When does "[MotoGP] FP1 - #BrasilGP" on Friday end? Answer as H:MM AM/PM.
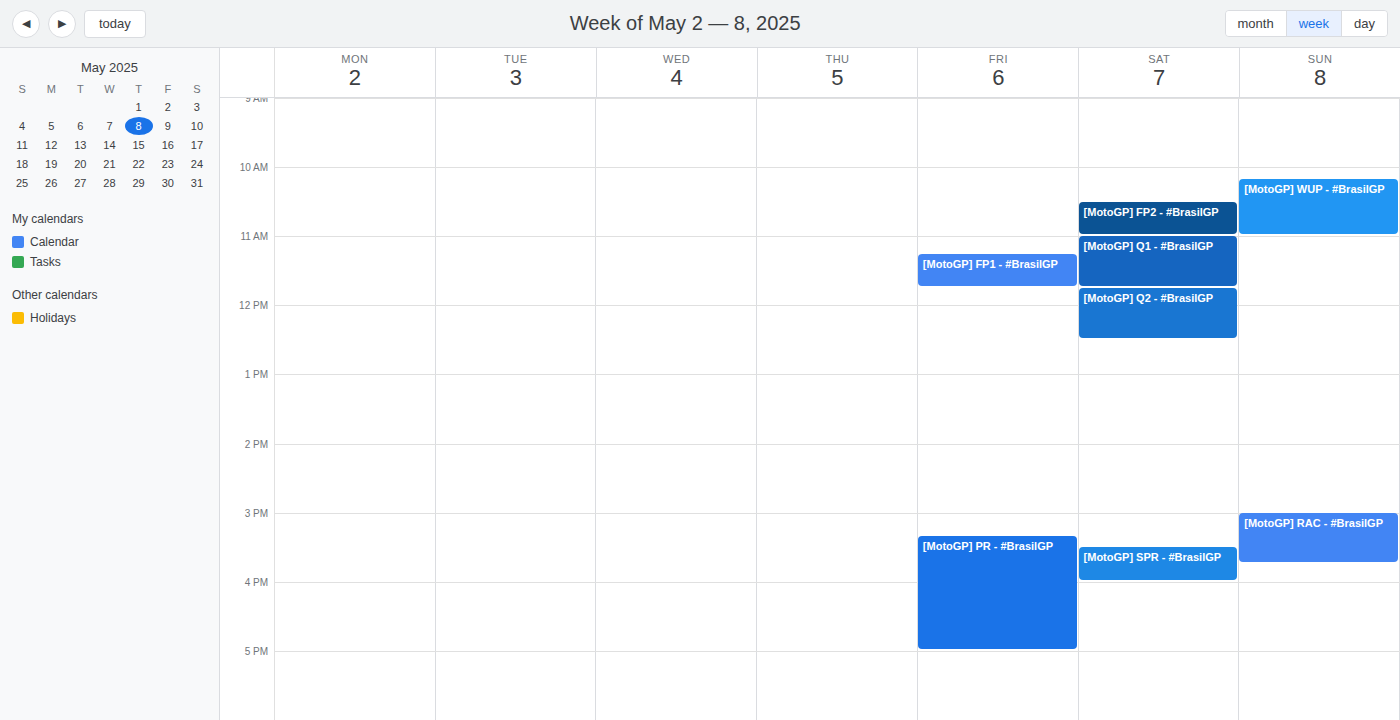
11:45 AM